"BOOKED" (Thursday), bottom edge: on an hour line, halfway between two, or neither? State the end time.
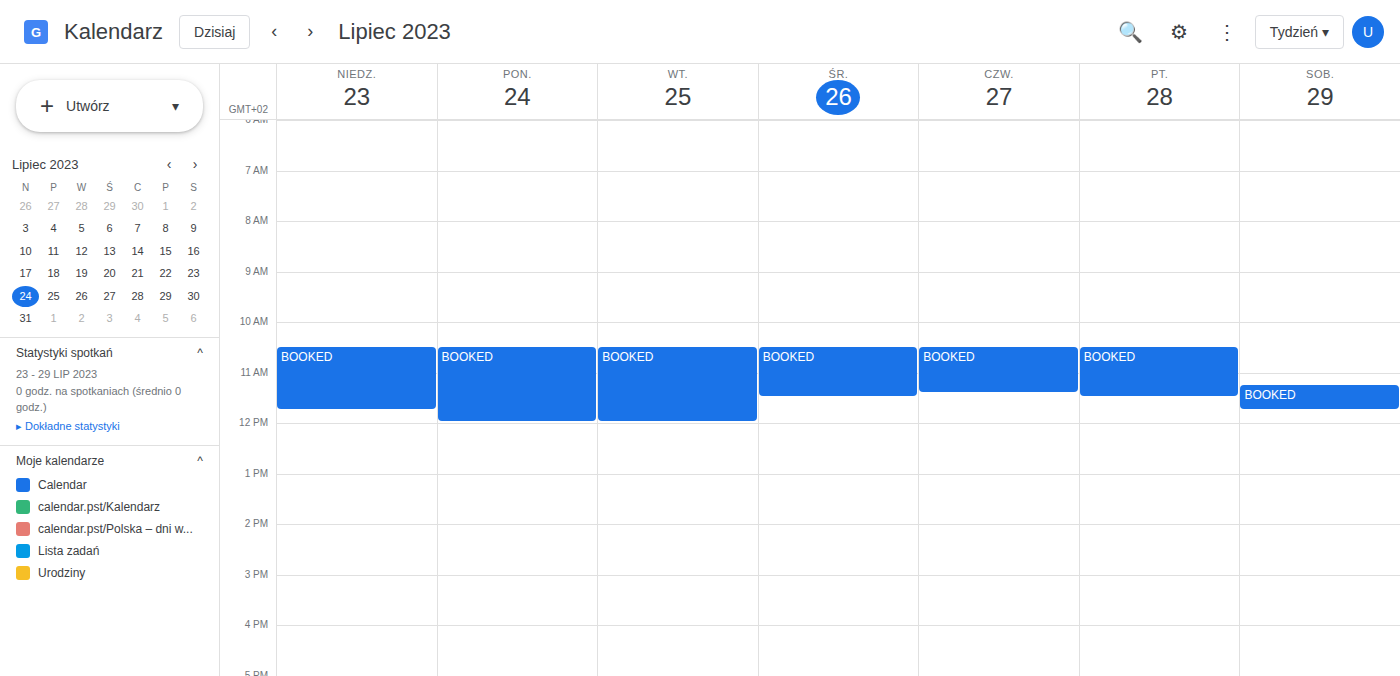
11:25 AM -- neither: 25 minutes below the 11 AM line and 35 minutes above the 12 PM line.